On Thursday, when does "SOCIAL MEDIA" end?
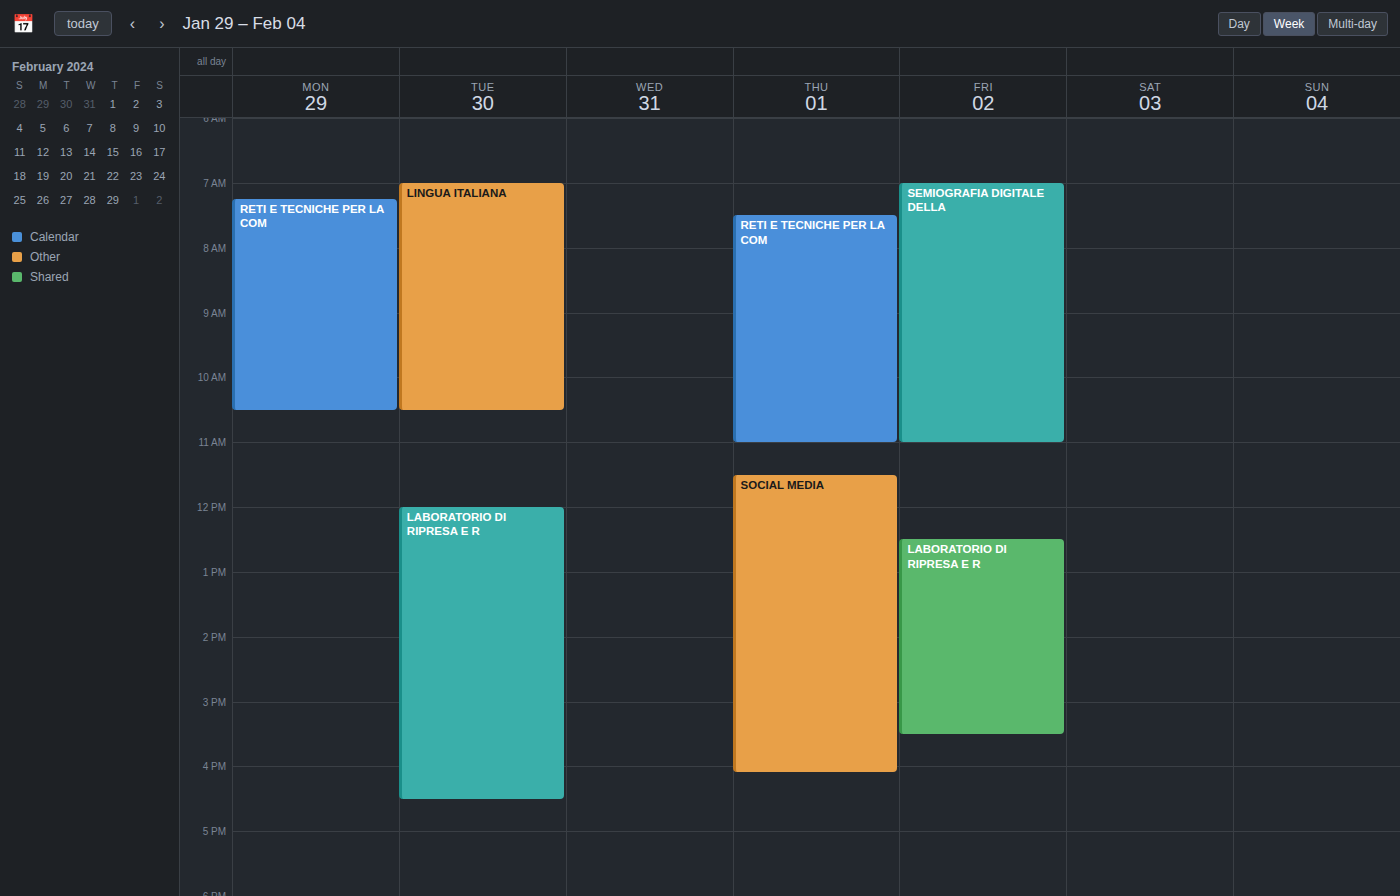
4:05 PM